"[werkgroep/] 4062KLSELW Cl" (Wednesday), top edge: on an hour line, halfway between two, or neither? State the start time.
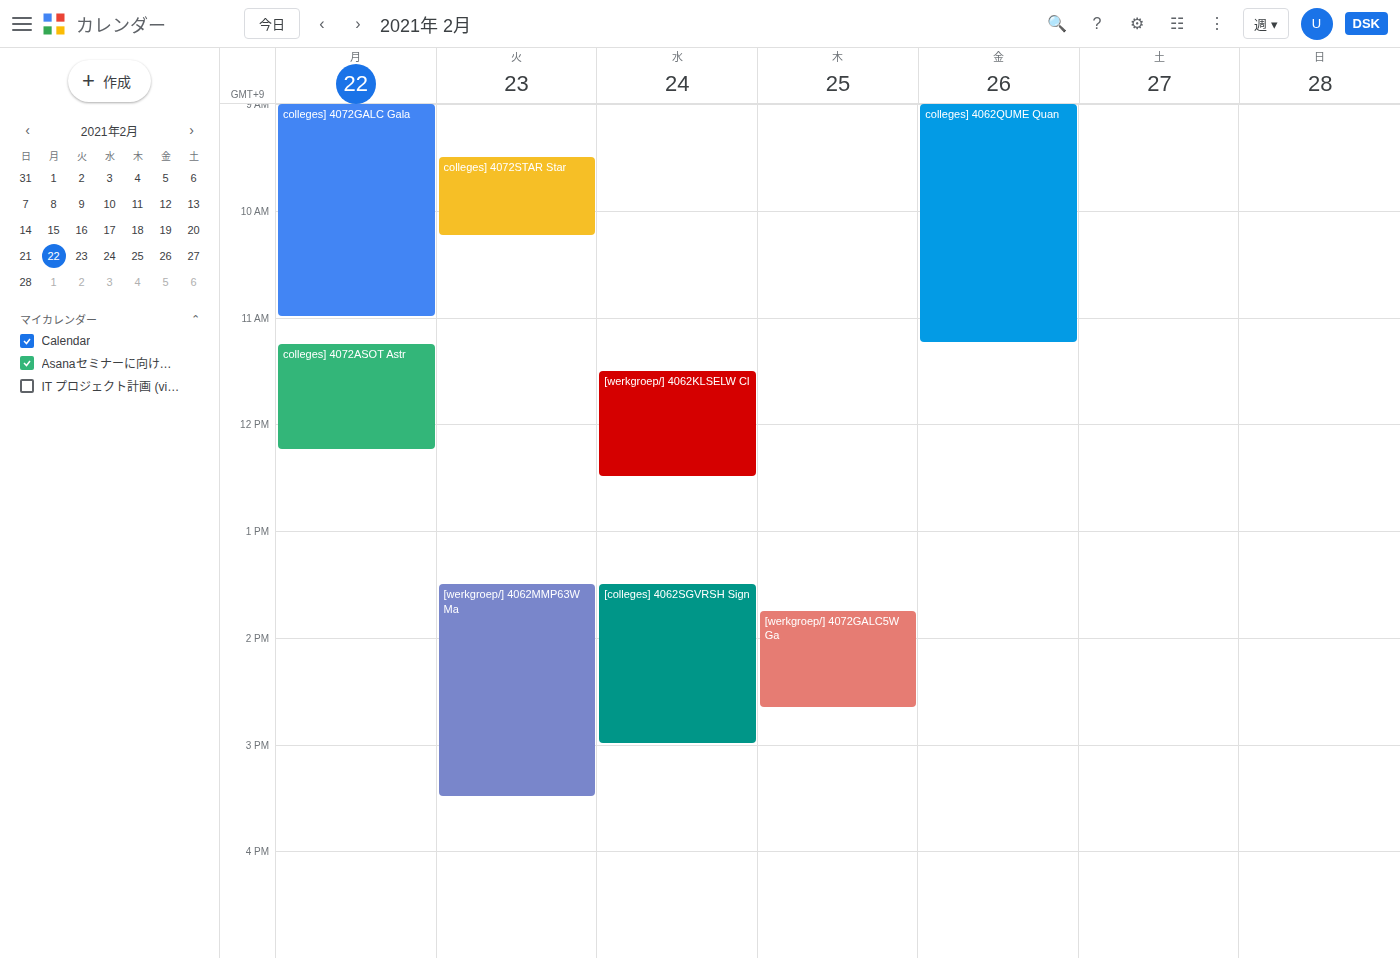
11:30 AM -- halfway between the 11 AM and 12 PM lines.